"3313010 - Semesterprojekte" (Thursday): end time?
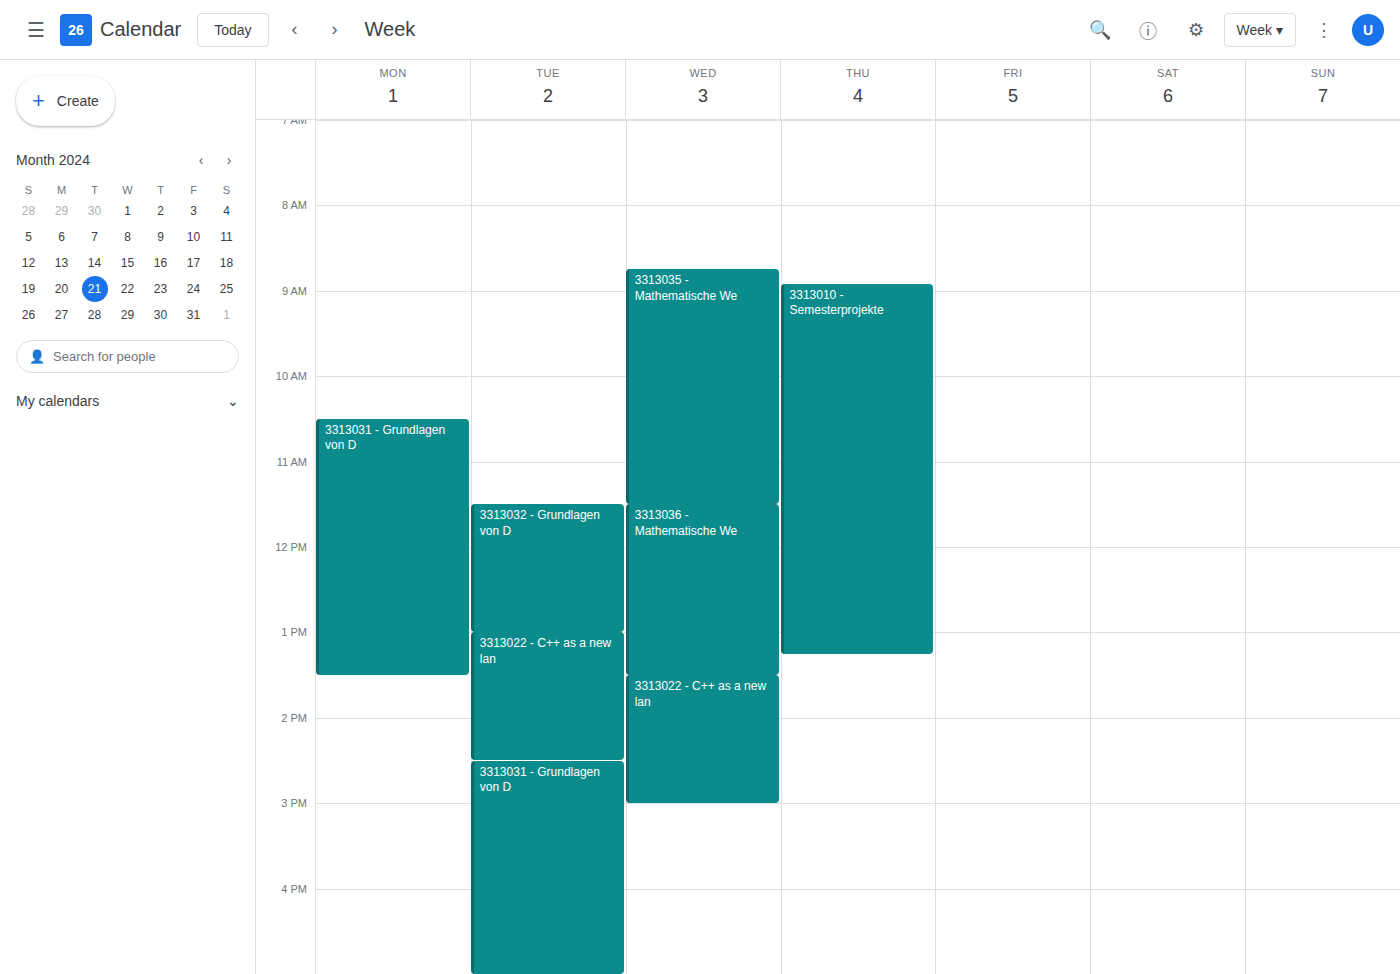
1:15 PM